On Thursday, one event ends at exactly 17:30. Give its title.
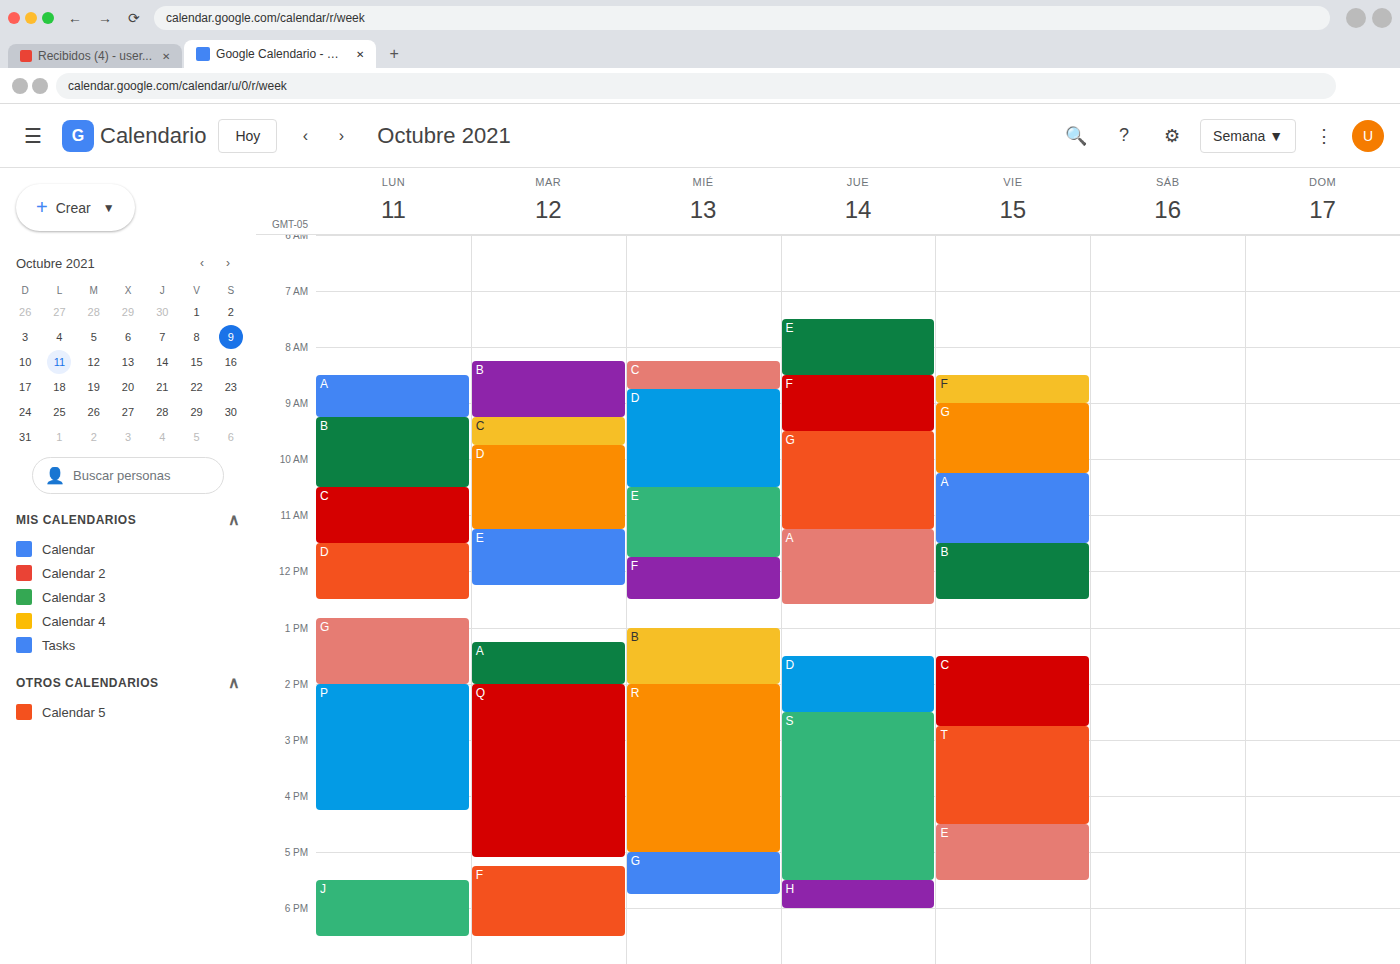
"S"